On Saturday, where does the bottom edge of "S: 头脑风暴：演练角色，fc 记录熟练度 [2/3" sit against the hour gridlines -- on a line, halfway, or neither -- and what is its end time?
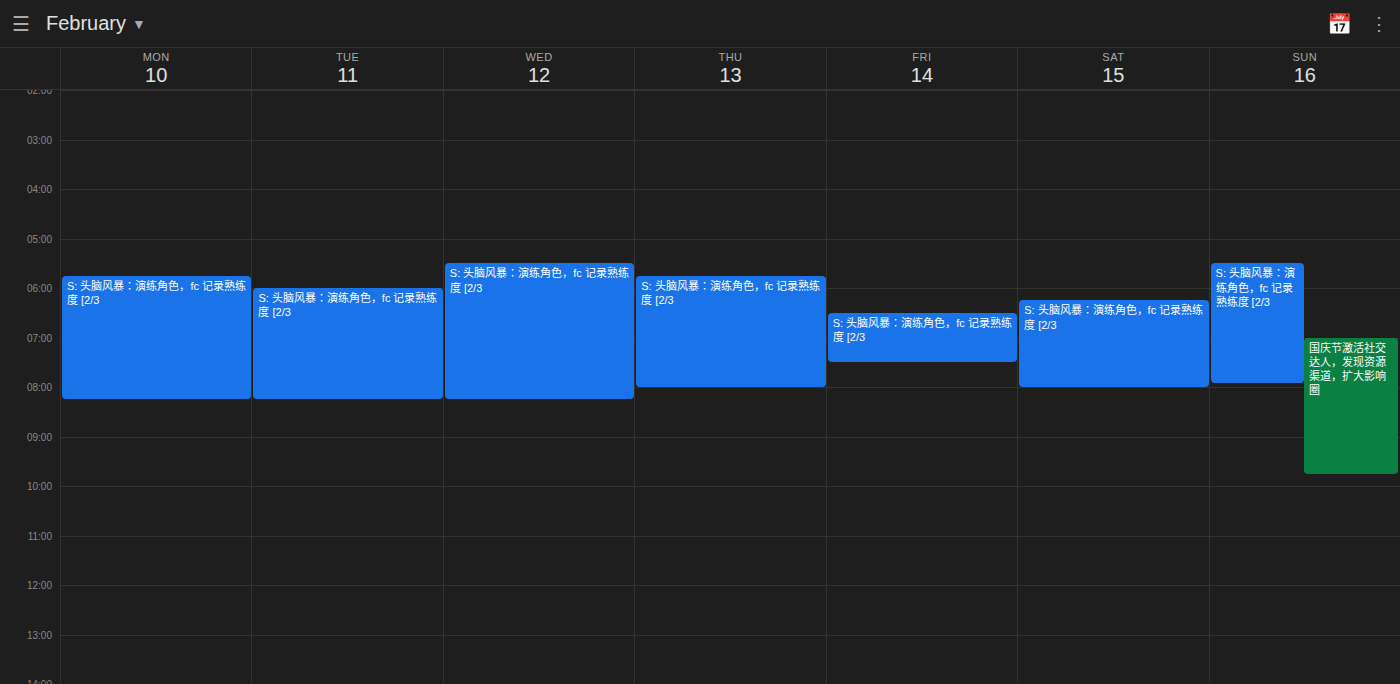
8:00 AM -- exactly on the 8 AM line.